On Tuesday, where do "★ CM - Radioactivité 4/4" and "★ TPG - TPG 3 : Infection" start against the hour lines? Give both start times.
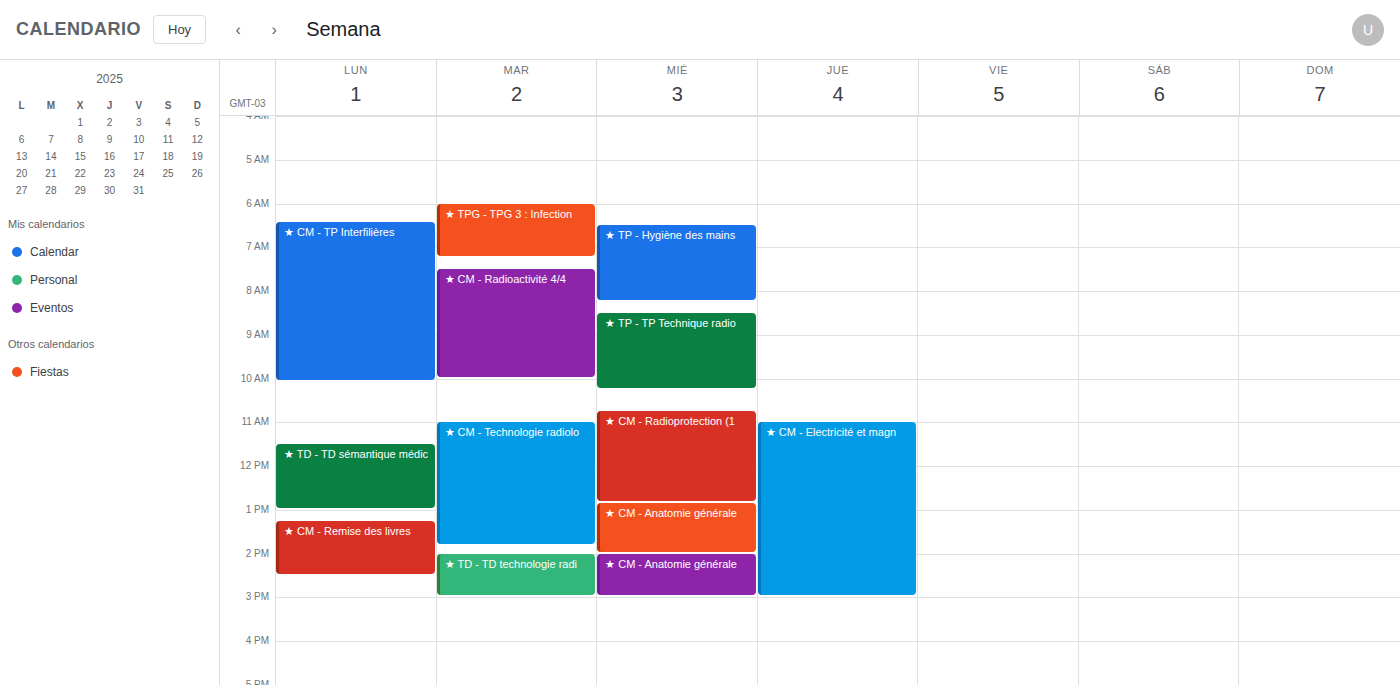
"★ CM - Radioactivité 4/4": 7:30 AM, halfway between the 7 AM and 8 AM lines. "★ TPG - TPG 3 : Infection": 6:00 AM, exactly on the 6 AM line.